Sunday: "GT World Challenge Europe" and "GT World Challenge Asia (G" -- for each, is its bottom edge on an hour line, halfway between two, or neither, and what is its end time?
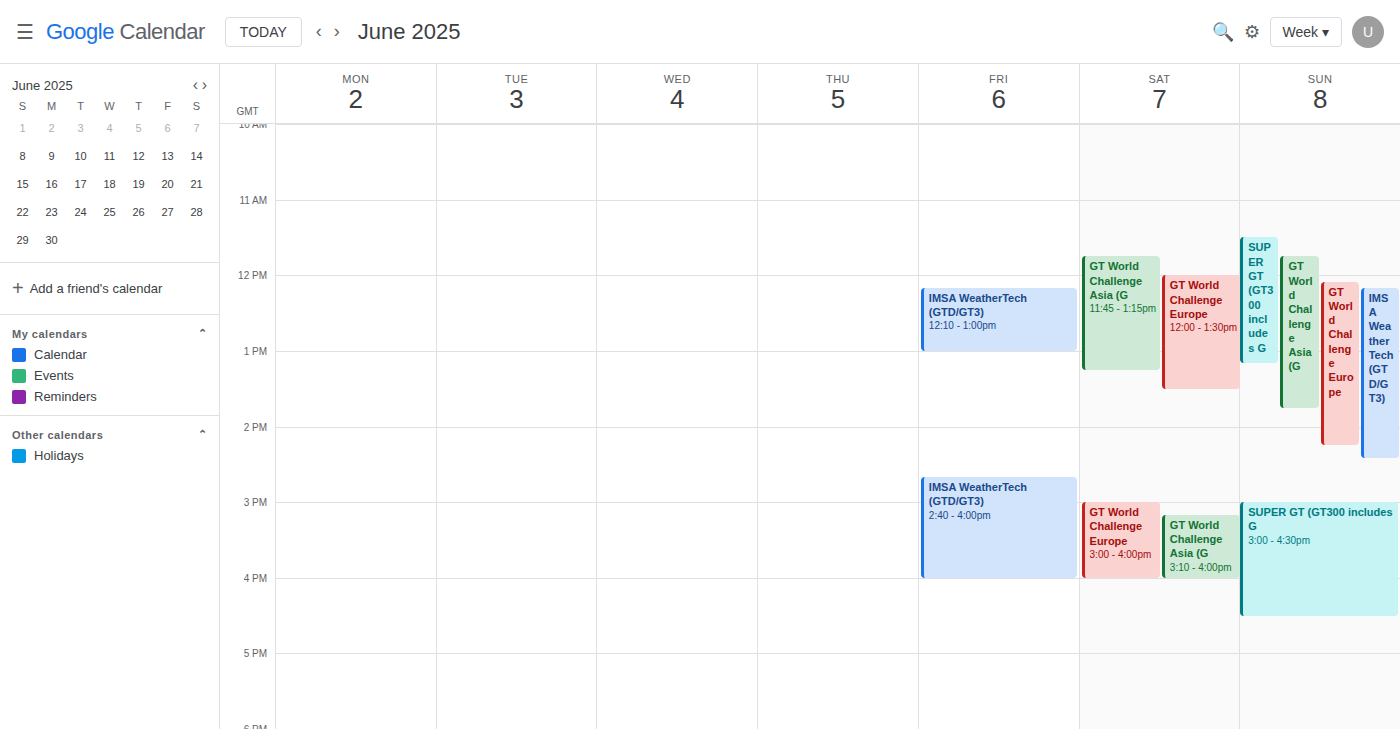
"GT World Challenge Europe": 2:15 PM, neither: a quarter of the way from the 2 PM line to the 3 PM line. "GT World Challenge Asia (G": 1:45 PM, neither: three quarters of the way from the 1 PM line to the 2 PM line.